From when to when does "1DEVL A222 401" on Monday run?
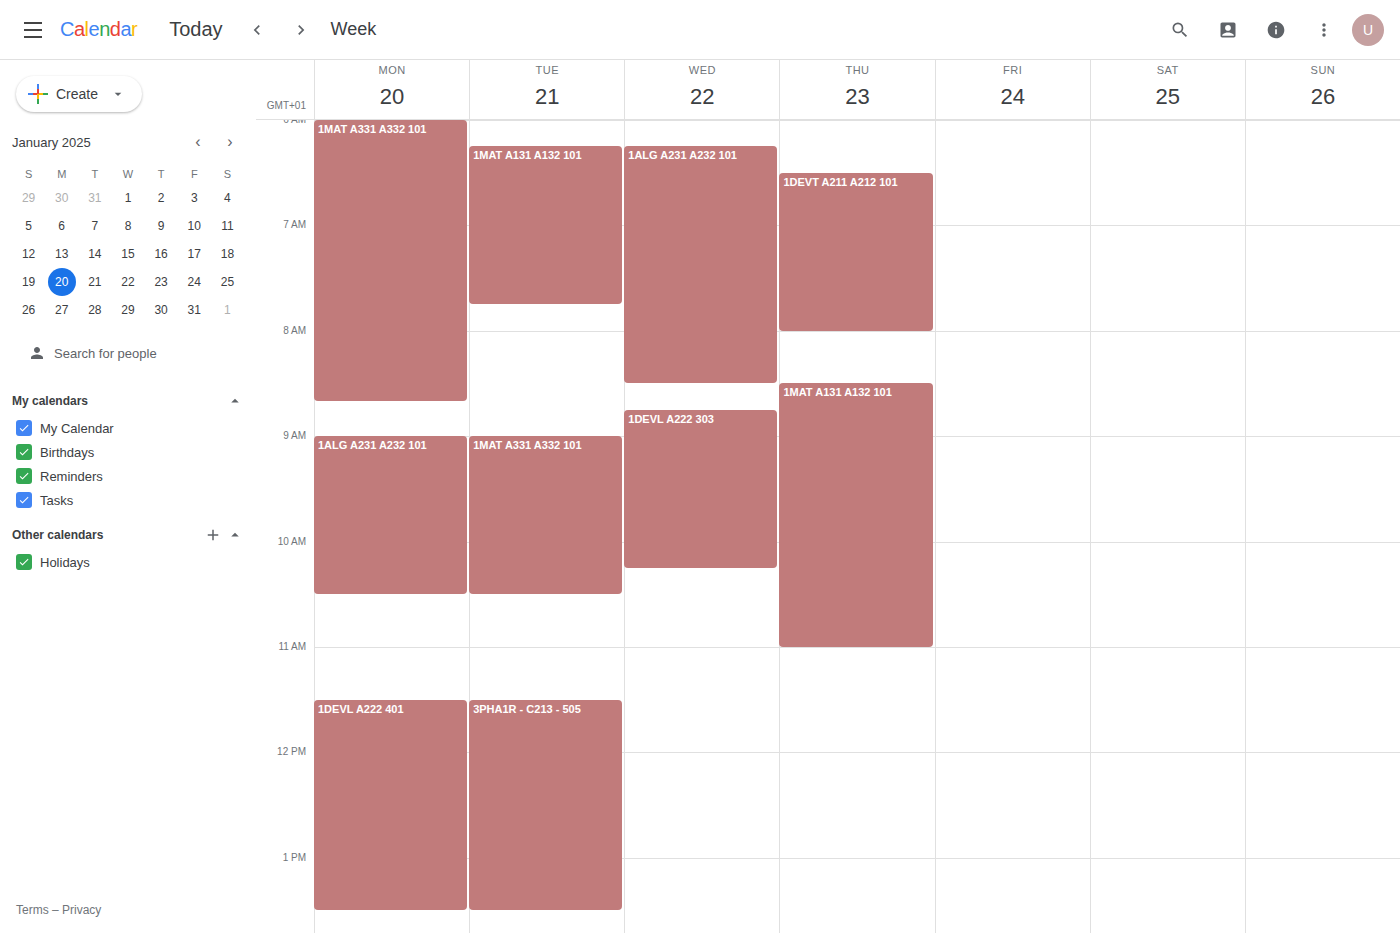
11:30 AM to 1:30 PM